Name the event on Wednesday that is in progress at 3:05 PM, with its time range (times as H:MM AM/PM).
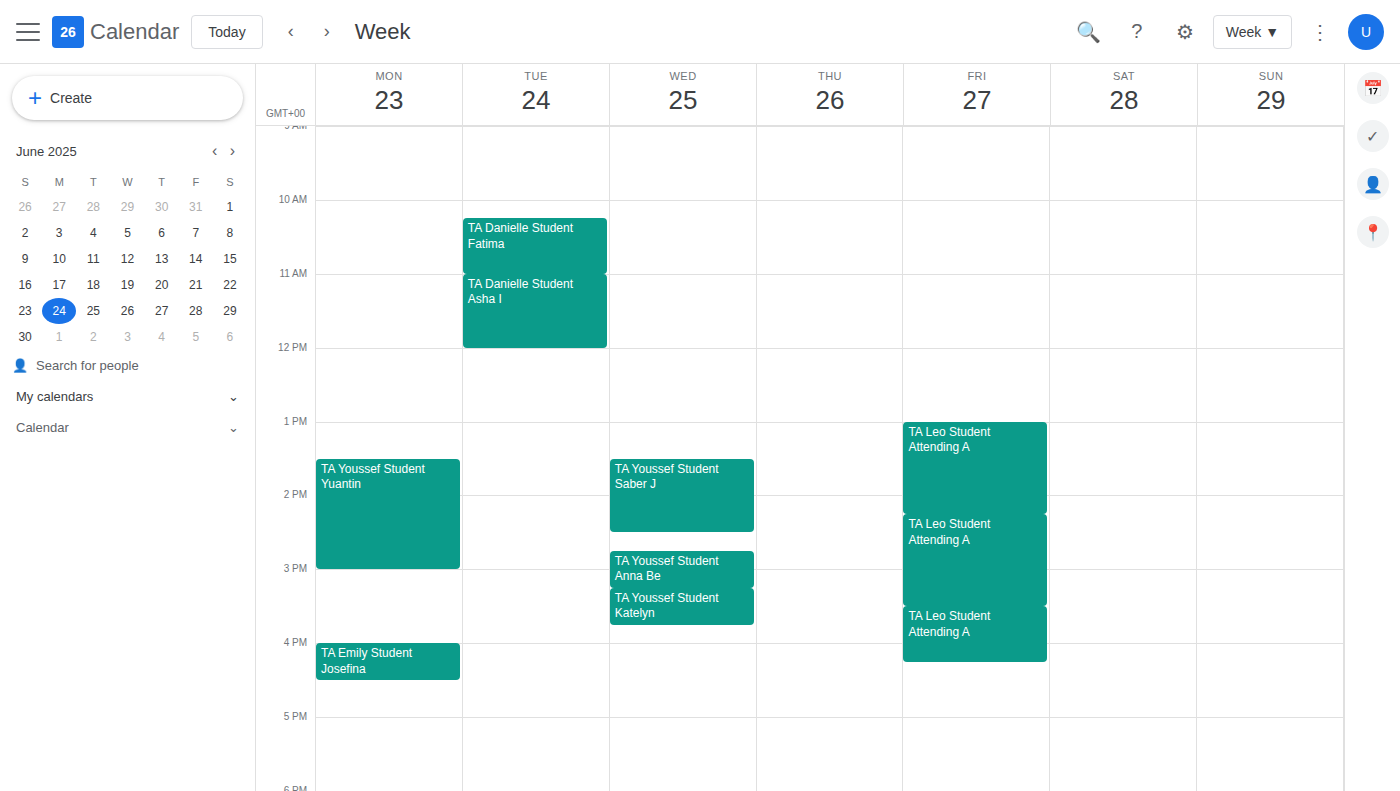
"TA Youssef Student Anna Be", 2:45 PM to 3:15 PM